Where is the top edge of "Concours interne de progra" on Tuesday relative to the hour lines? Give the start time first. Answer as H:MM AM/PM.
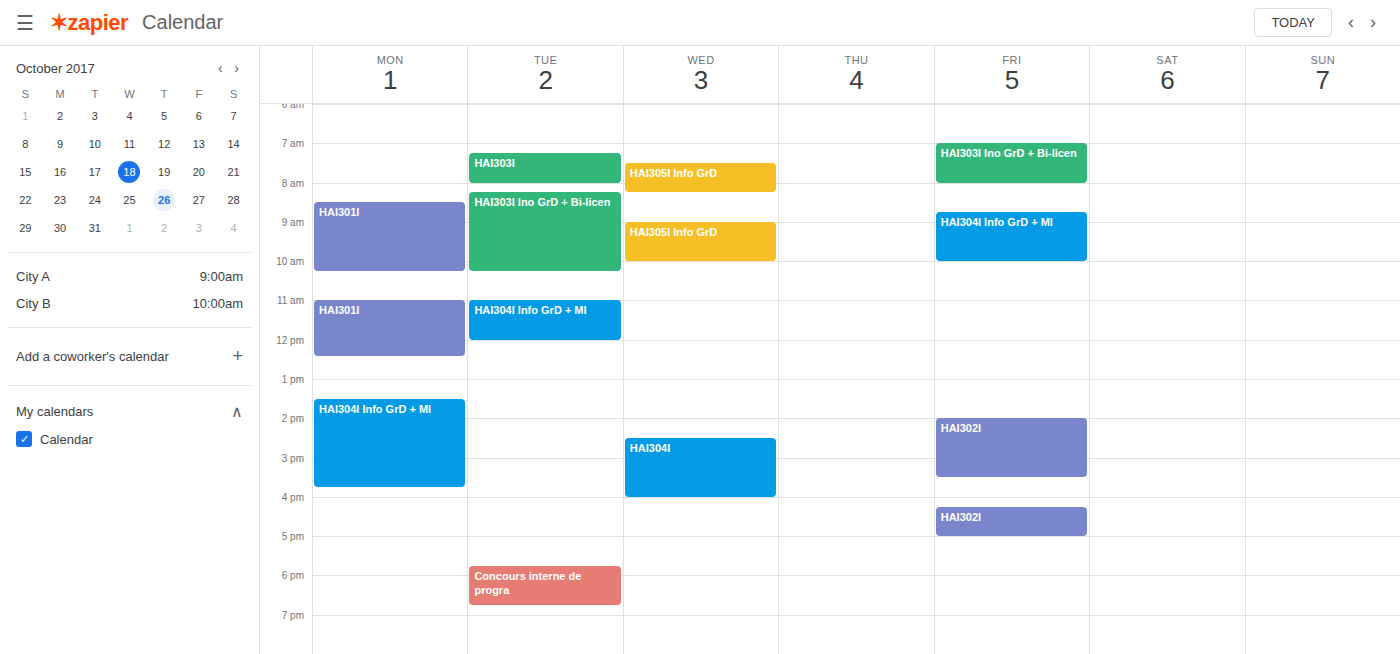
5:45 PM -- neither: three quarters of the way from the 5 PM line to the 6 PM line.